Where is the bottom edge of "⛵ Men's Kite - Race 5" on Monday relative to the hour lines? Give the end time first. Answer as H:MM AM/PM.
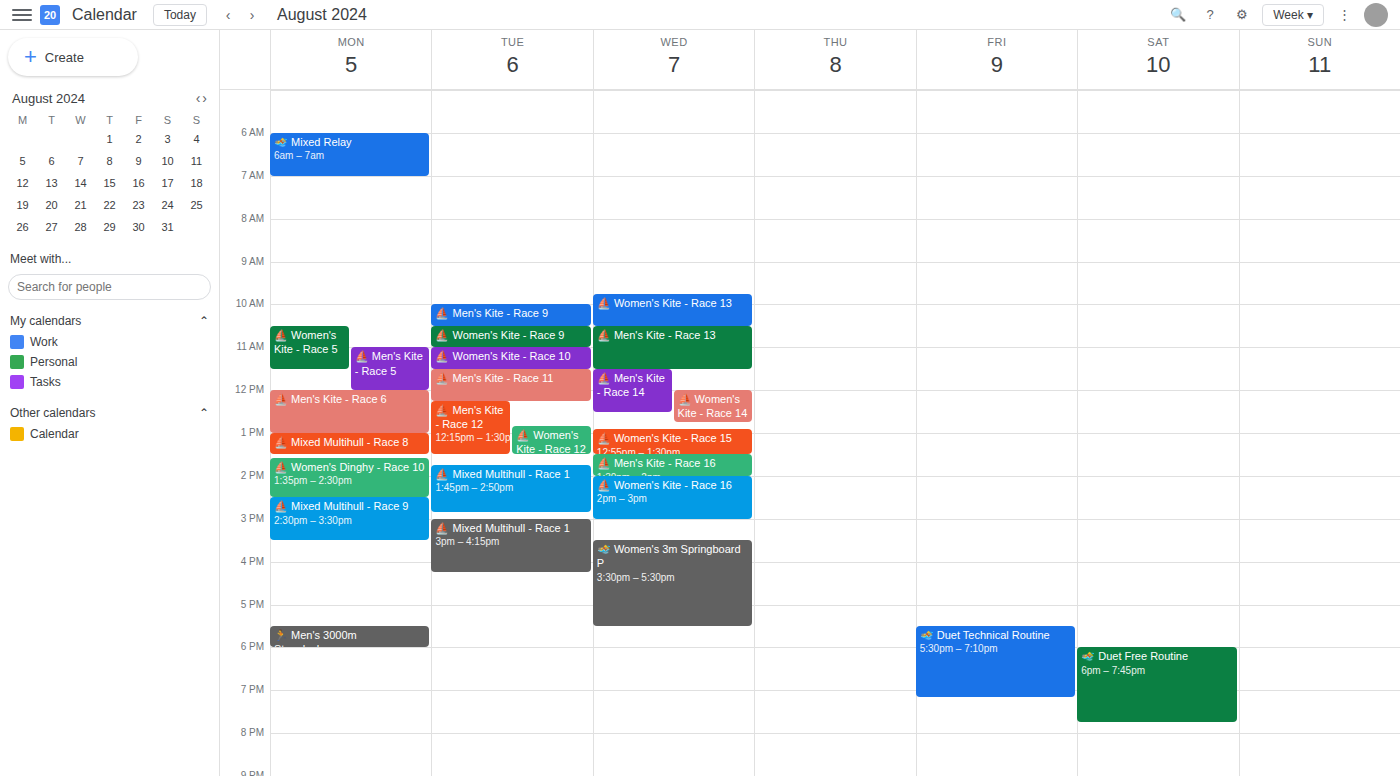
12:00 PM -- exactly on the 12 PM line.